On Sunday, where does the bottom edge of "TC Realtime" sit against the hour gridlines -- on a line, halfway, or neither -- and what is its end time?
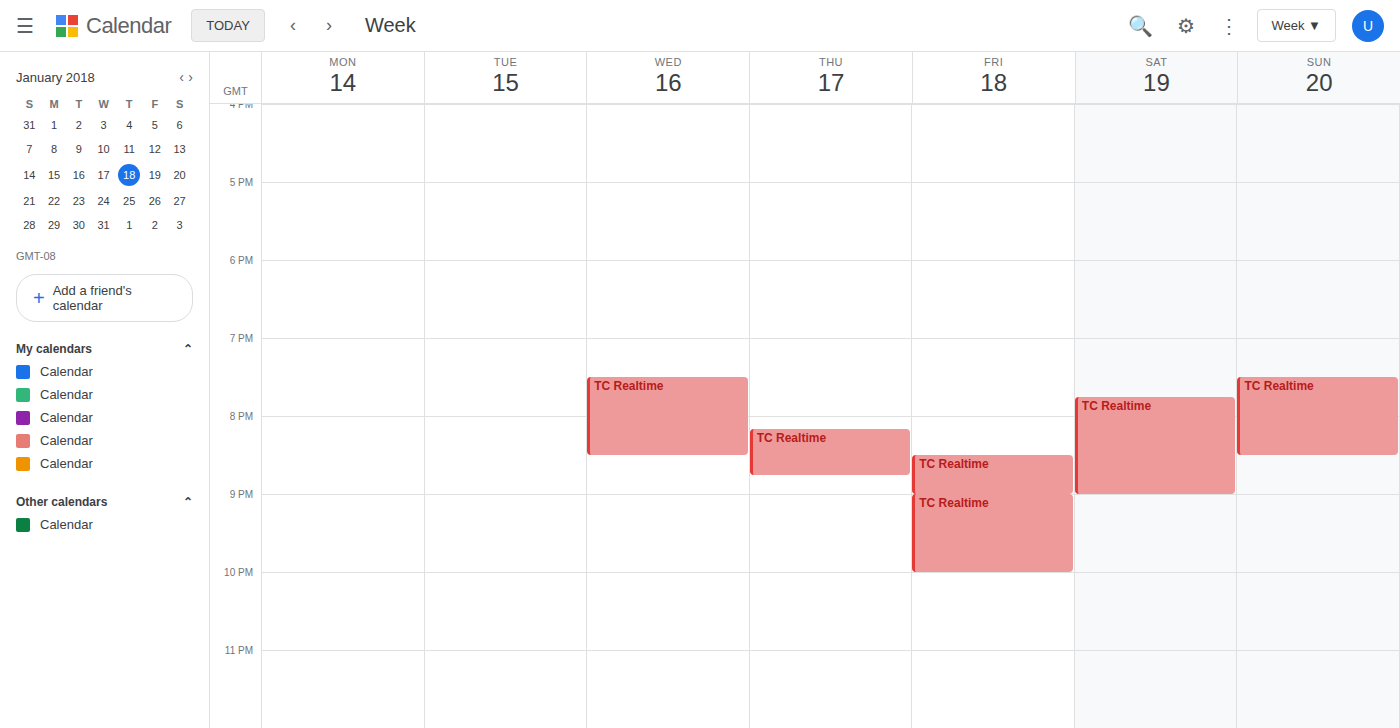
20:30 -- halfway between the 20:00 and 21:00 lines.